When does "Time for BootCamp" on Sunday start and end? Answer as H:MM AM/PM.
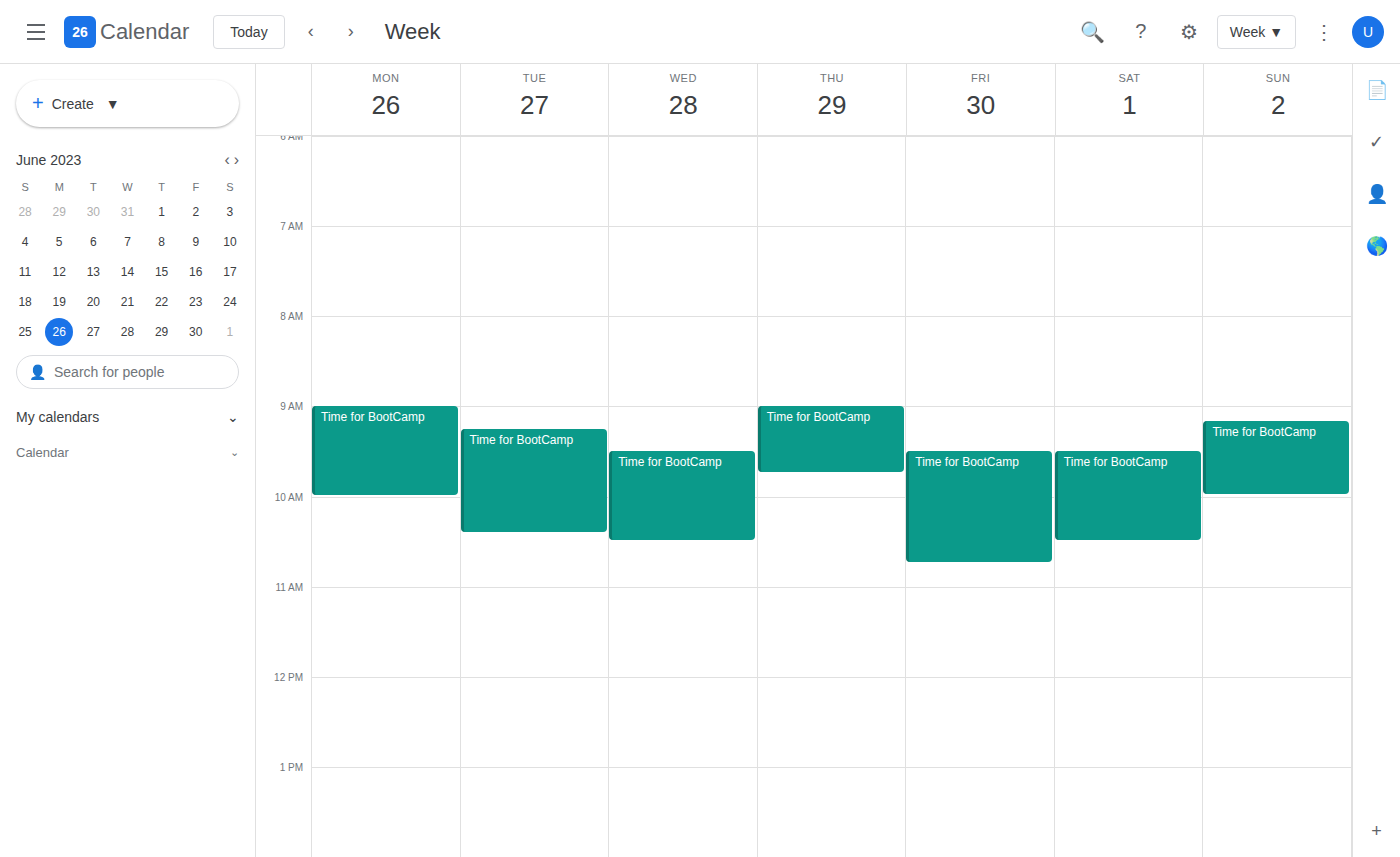
9:10 AM to 10:00 AM